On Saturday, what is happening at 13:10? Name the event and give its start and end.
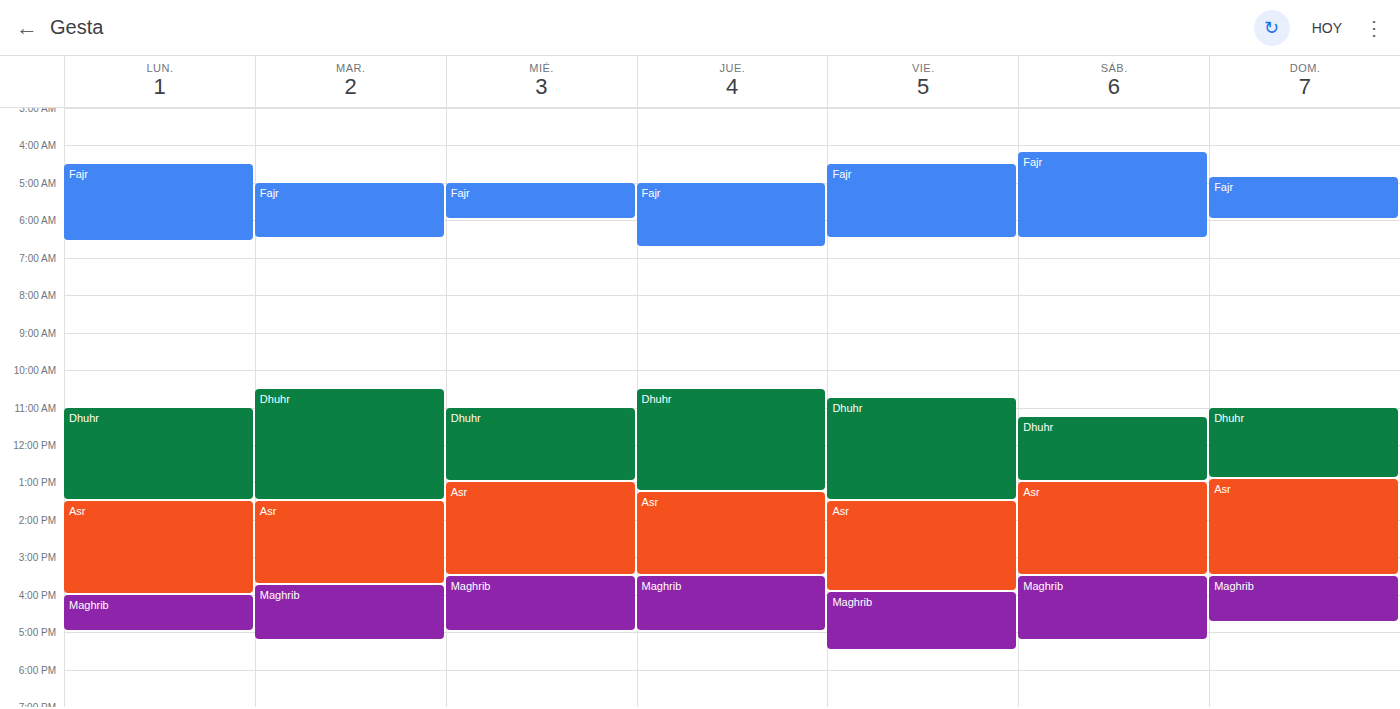
"Asr", 13:00 to 15:30